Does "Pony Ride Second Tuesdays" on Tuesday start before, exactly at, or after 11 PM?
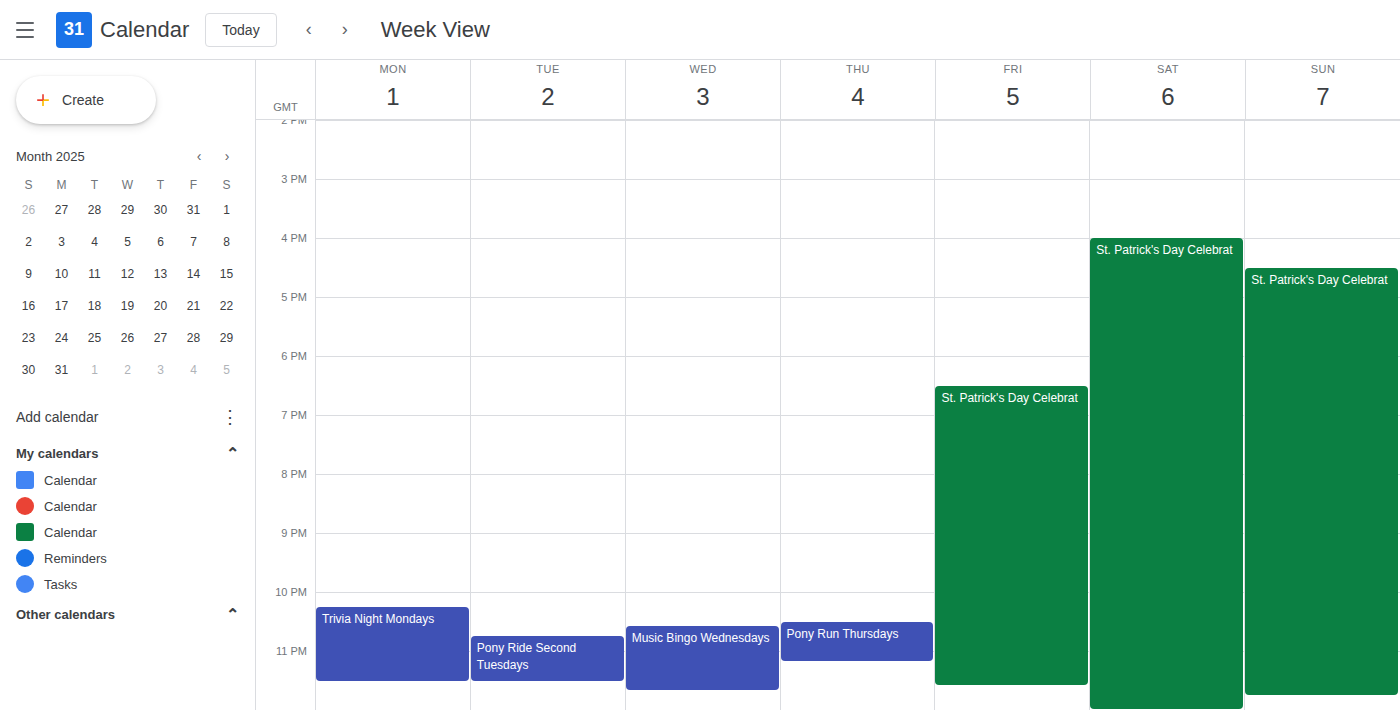
10:45 PM -- before 11 PM, 15 minutes above the 11 PM line.